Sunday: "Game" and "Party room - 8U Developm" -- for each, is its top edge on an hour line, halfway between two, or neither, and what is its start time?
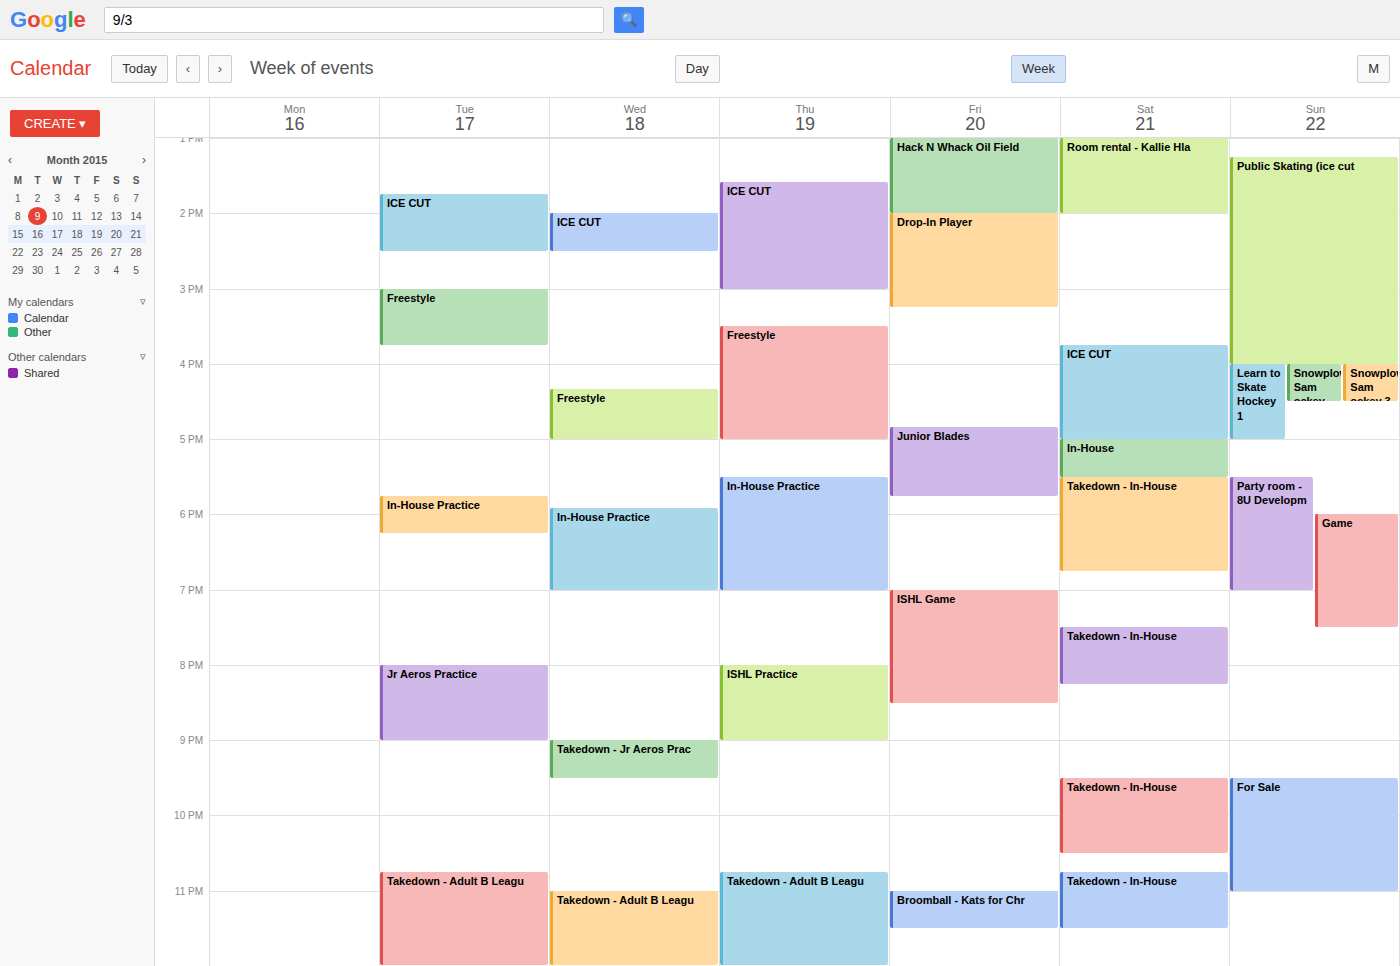
"Game": 6:00 PM, exactly on the 6 PM line. "Party room - 8U Developm": 5:30 PM, halfway between the 5 PM and 6 PM lines.